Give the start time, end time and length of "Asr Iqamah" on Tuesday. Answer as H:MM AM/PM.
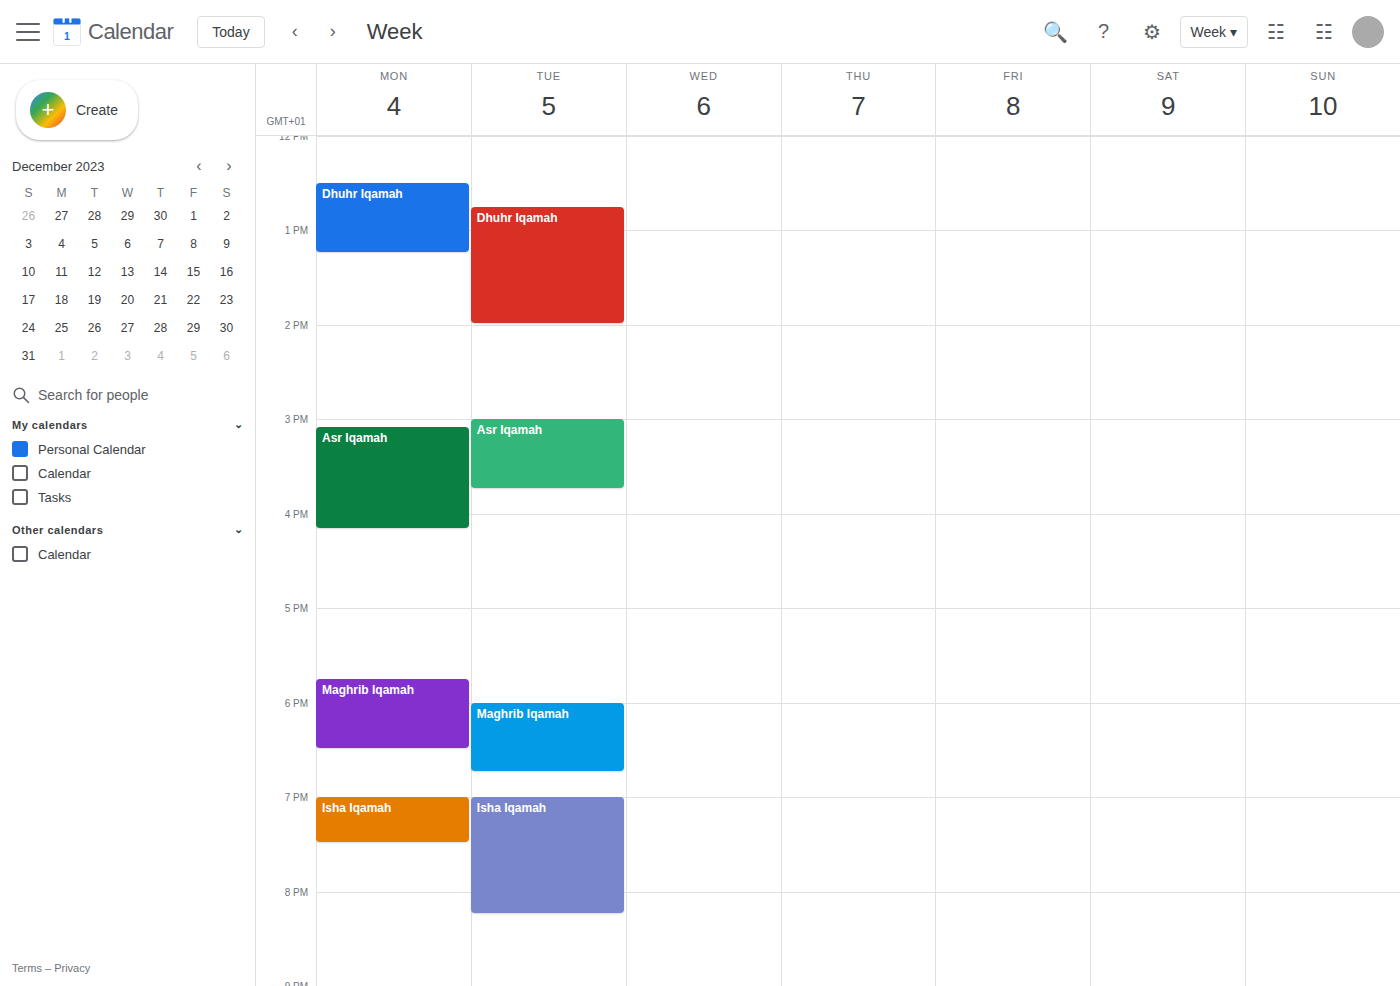
3:00 PM to 3:45 PM, 45 minutes